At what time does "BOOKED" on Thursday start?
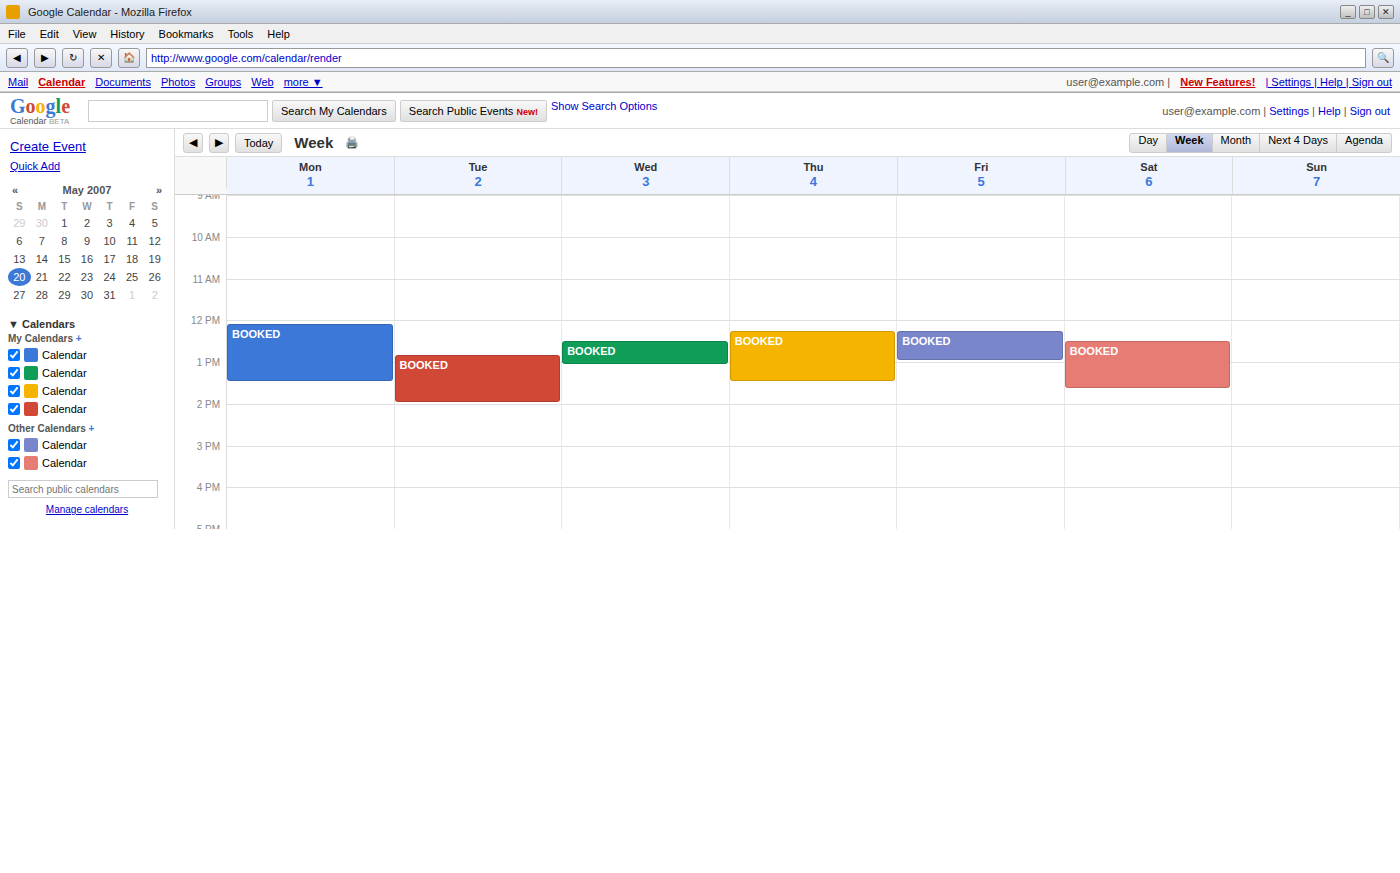
12:15 PM